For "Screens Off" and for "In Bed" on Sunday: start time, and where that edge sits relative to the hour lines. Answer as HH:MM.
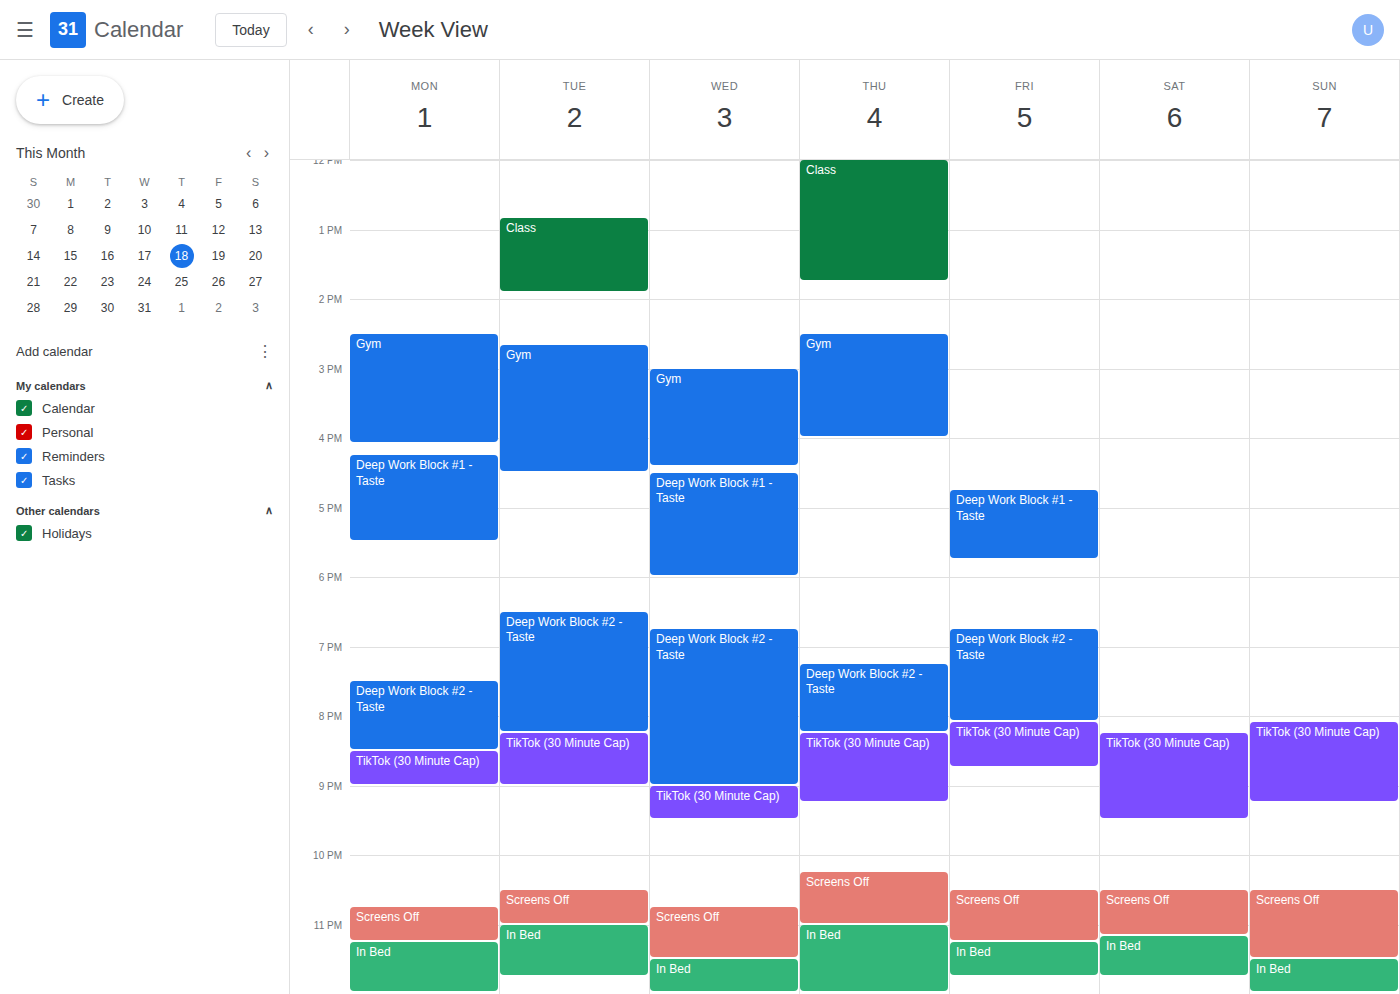
"Screens Off": 22:30, halfway between the 22:00 and 23:00 lines. "In Bed": 23:30, halfway between the 23:00 and 24:00 lines.